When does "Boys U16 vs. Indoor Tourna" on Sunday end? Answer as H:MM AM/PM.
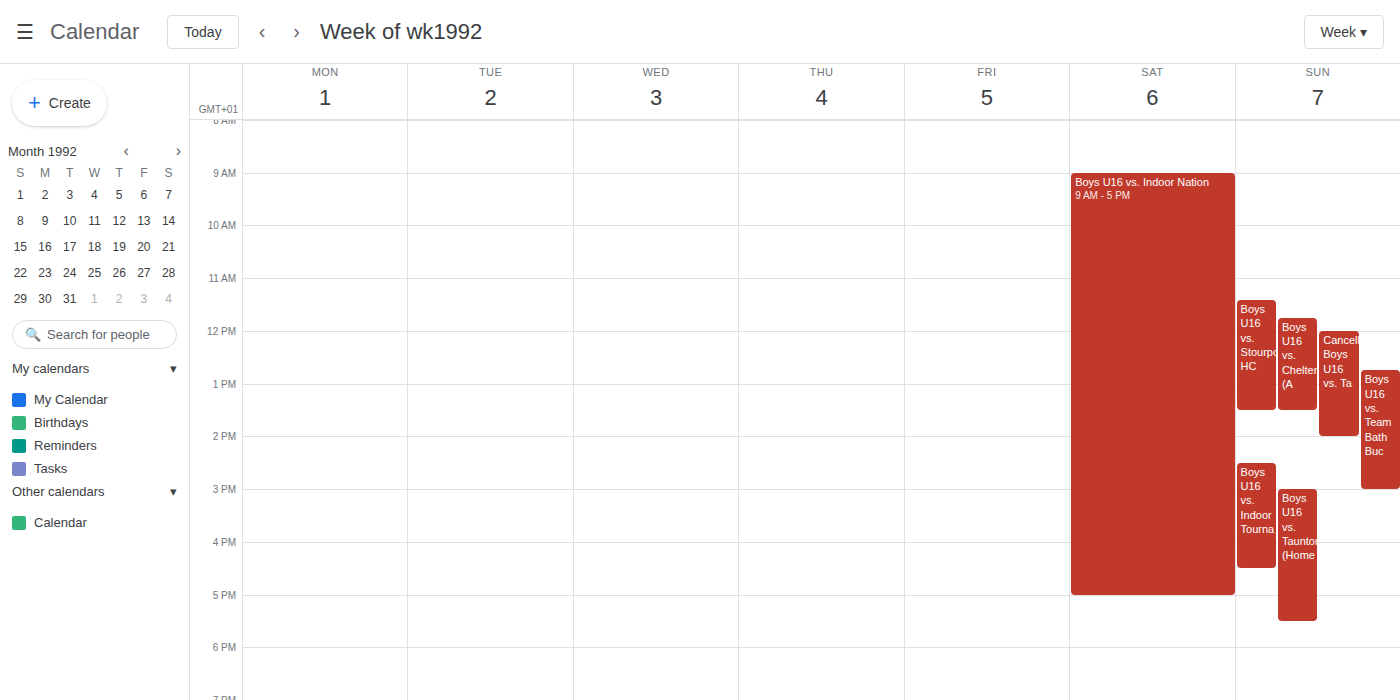
4:30 PM